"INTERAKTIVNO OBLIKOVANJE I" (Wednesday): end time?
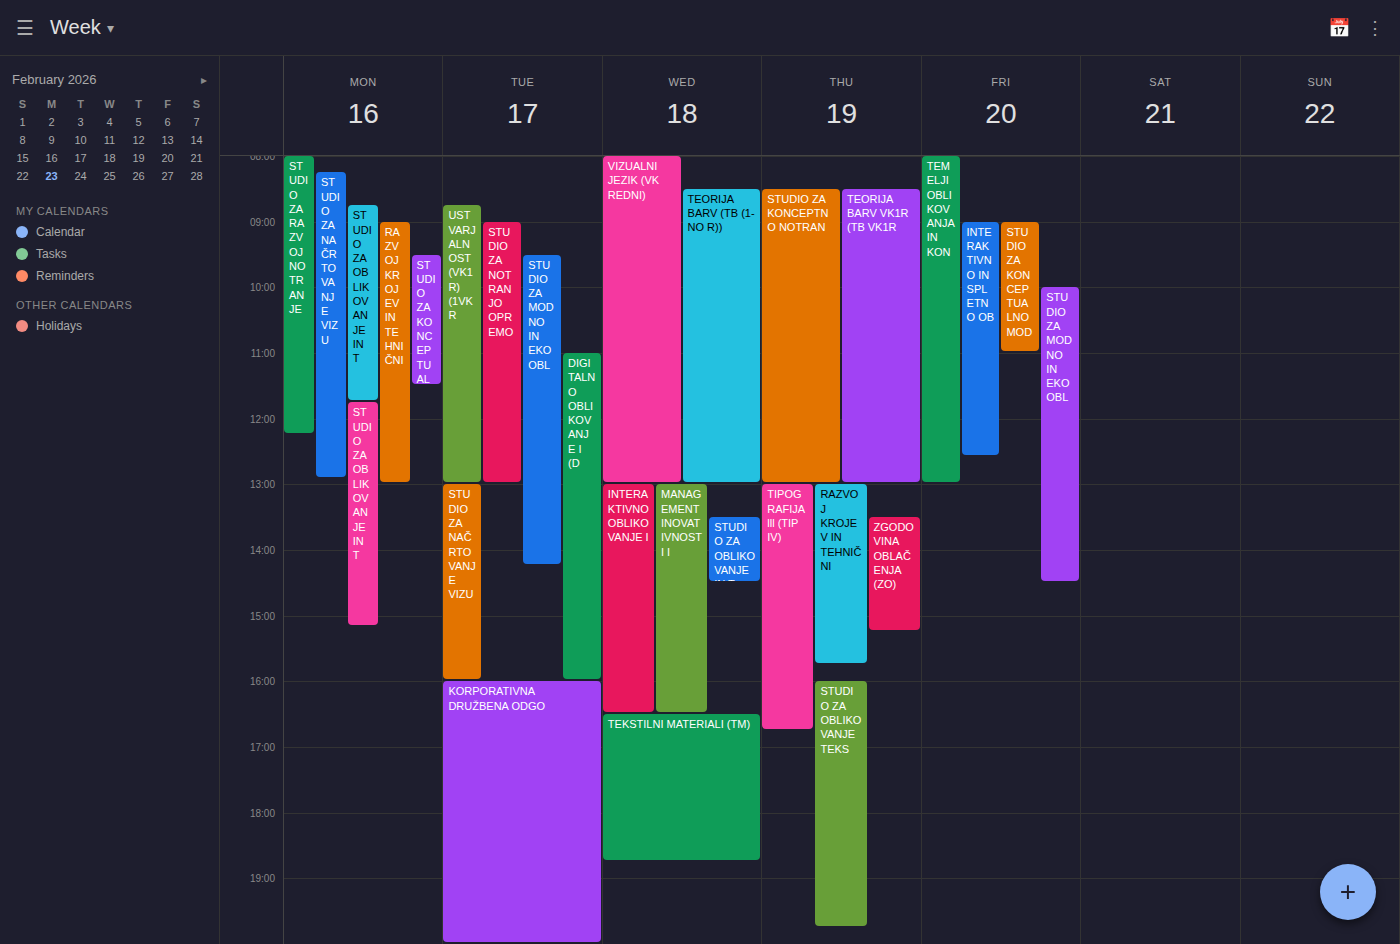
4:30 PM